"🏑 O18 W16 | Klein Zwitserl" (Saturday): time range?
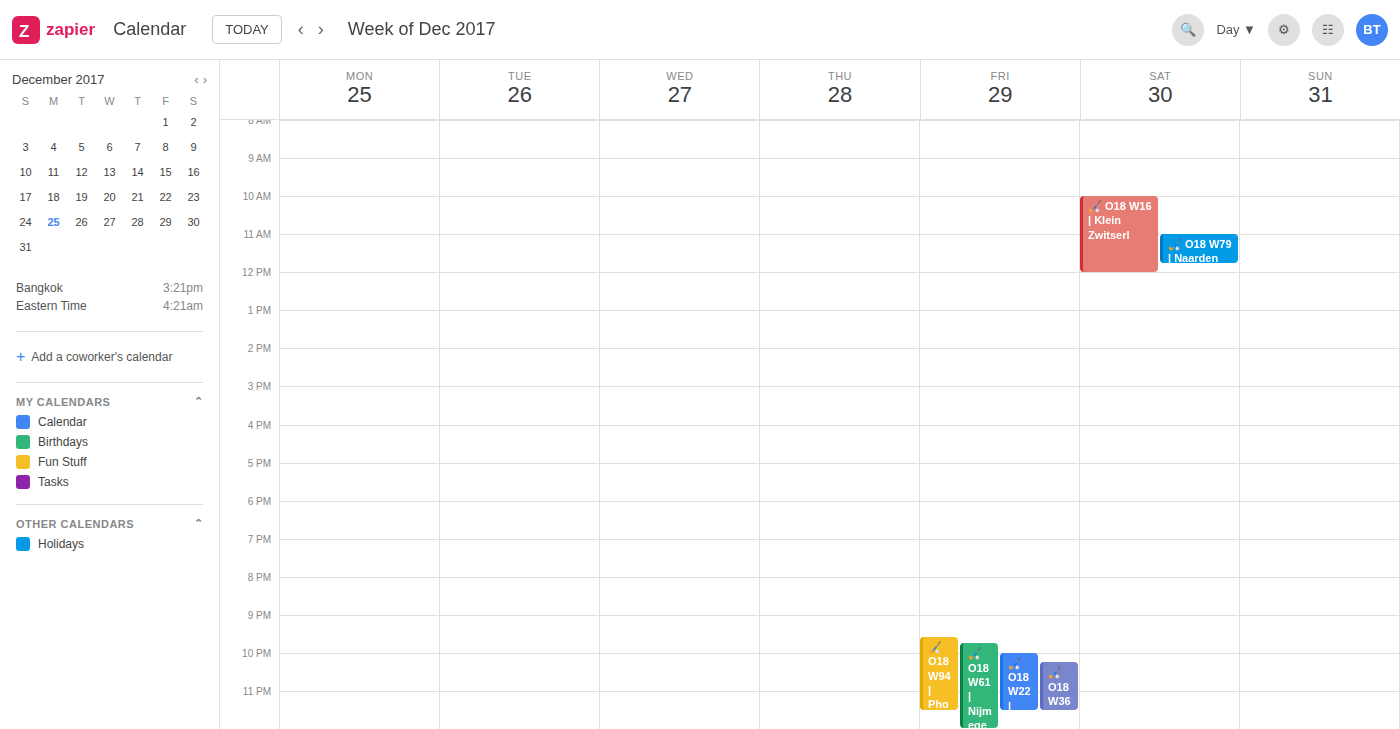
10:00 AM to 12:00 PM